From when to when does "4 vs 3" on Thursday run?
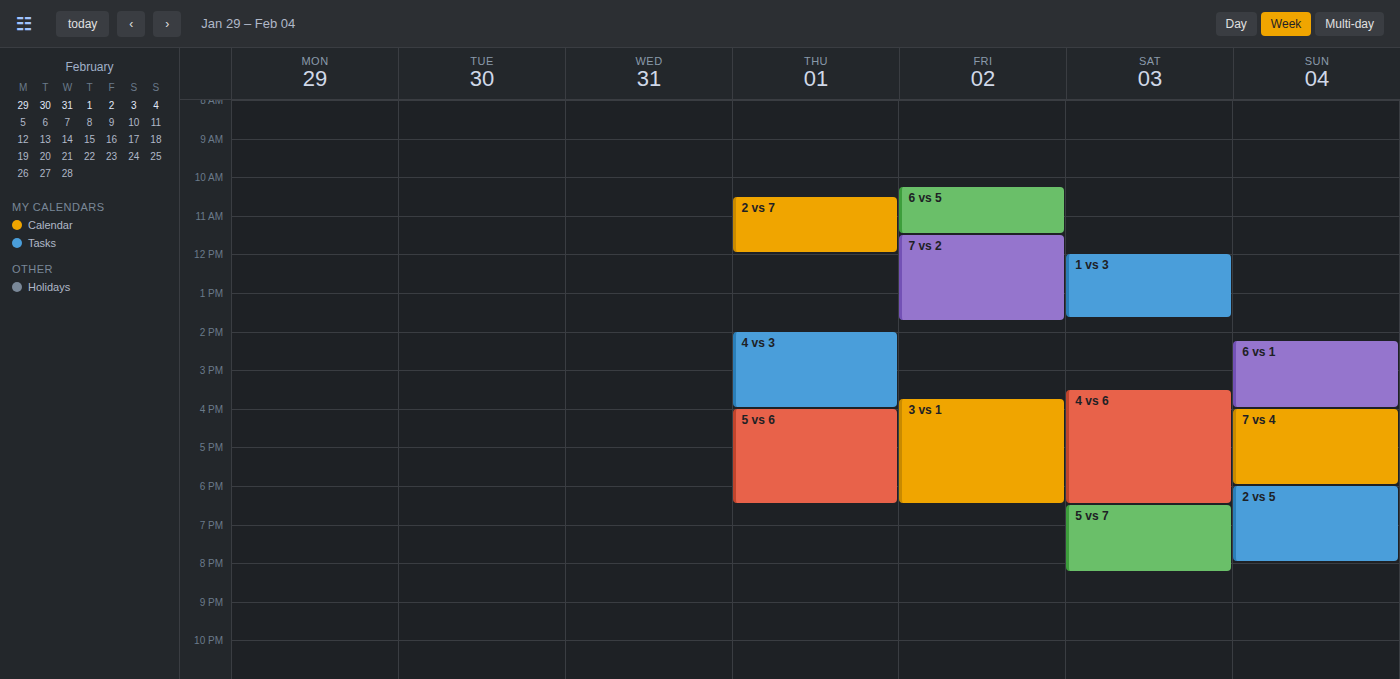
2:00 PM to 4:00 PM